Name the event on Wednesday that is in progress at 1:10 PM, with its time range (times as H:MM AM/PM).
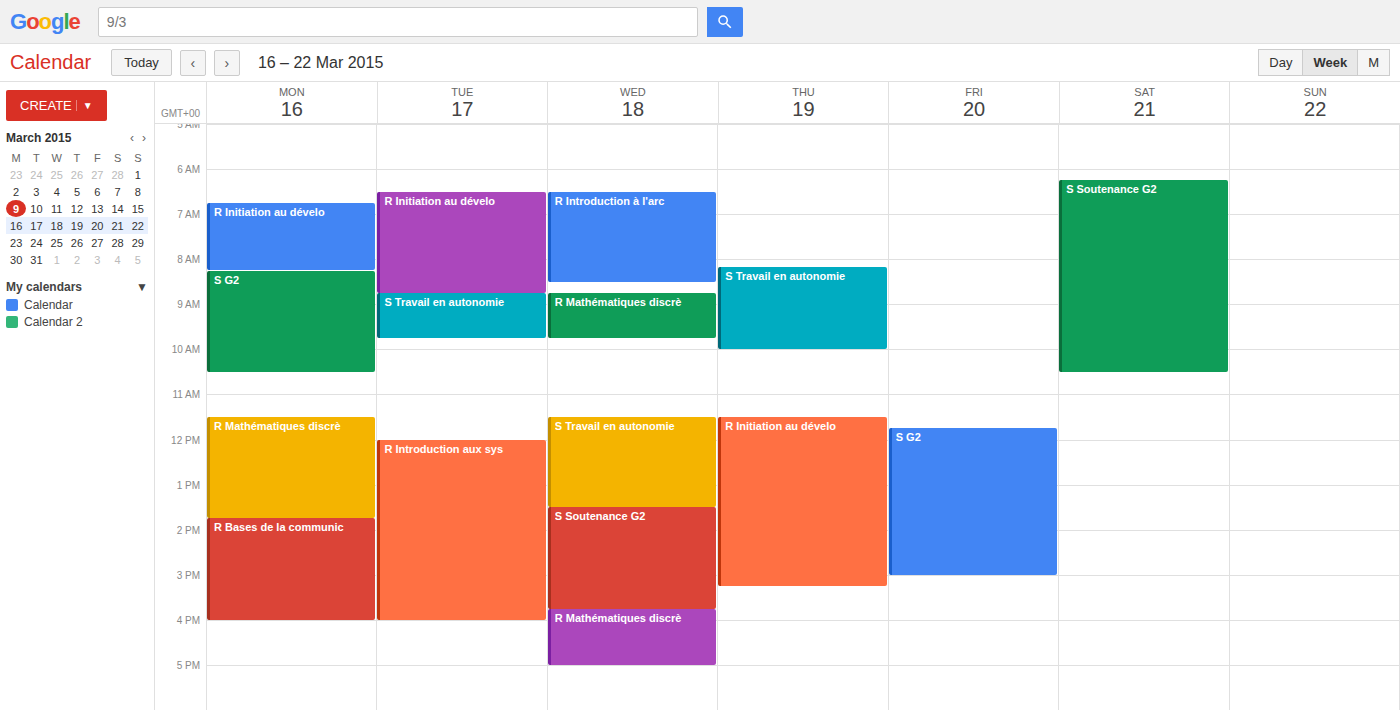
"S Travail en autonomie", 11:30 AM to 1:30 PM